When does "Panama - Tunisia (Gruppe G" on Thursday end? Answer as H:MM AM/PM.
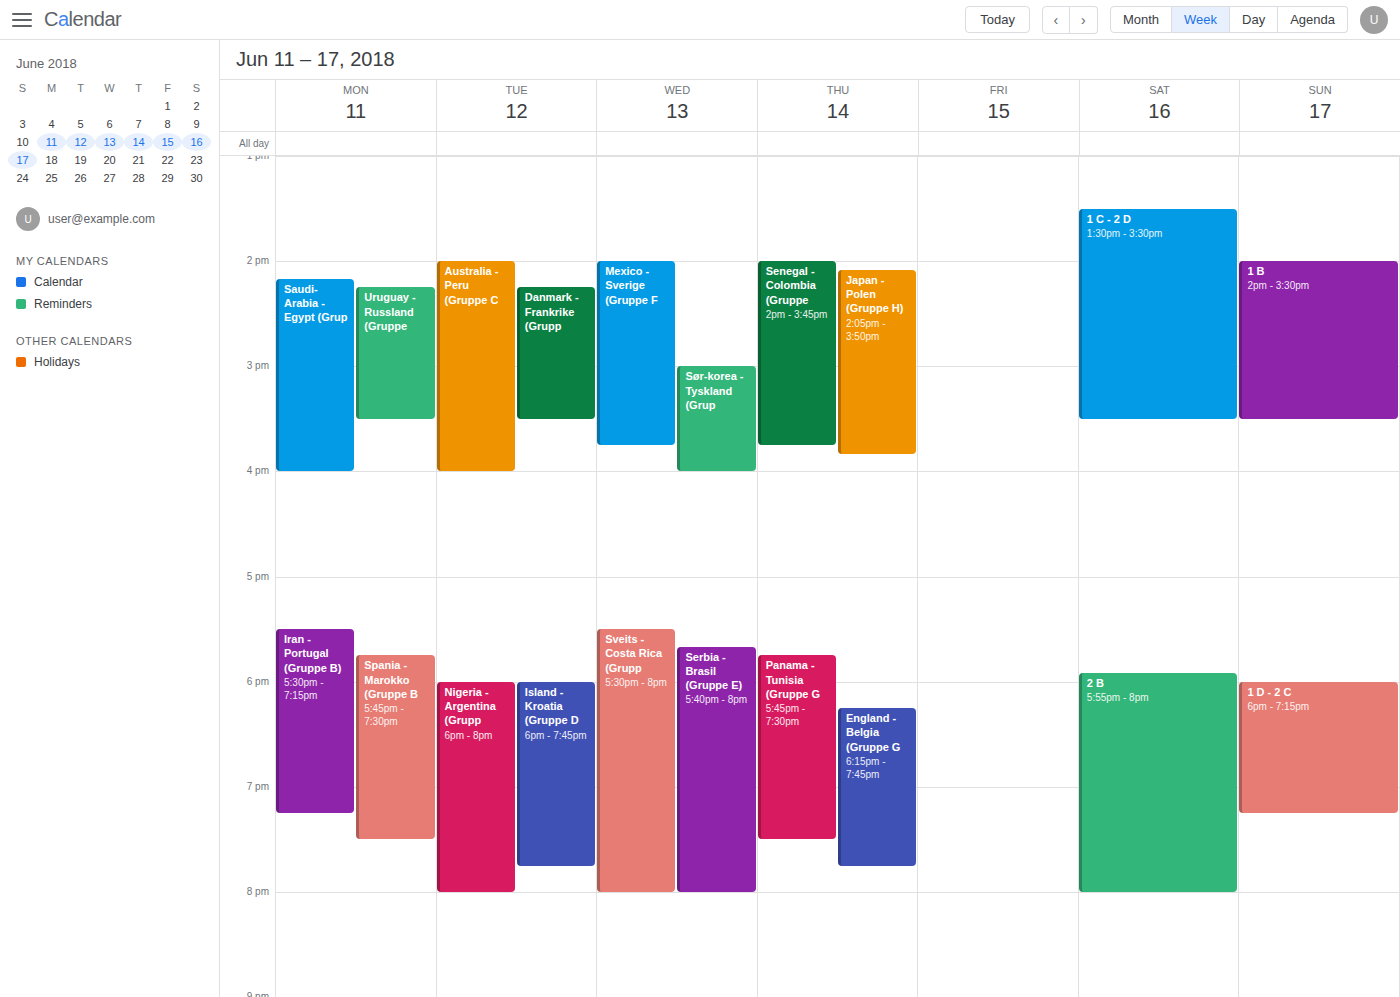
7:30 PM